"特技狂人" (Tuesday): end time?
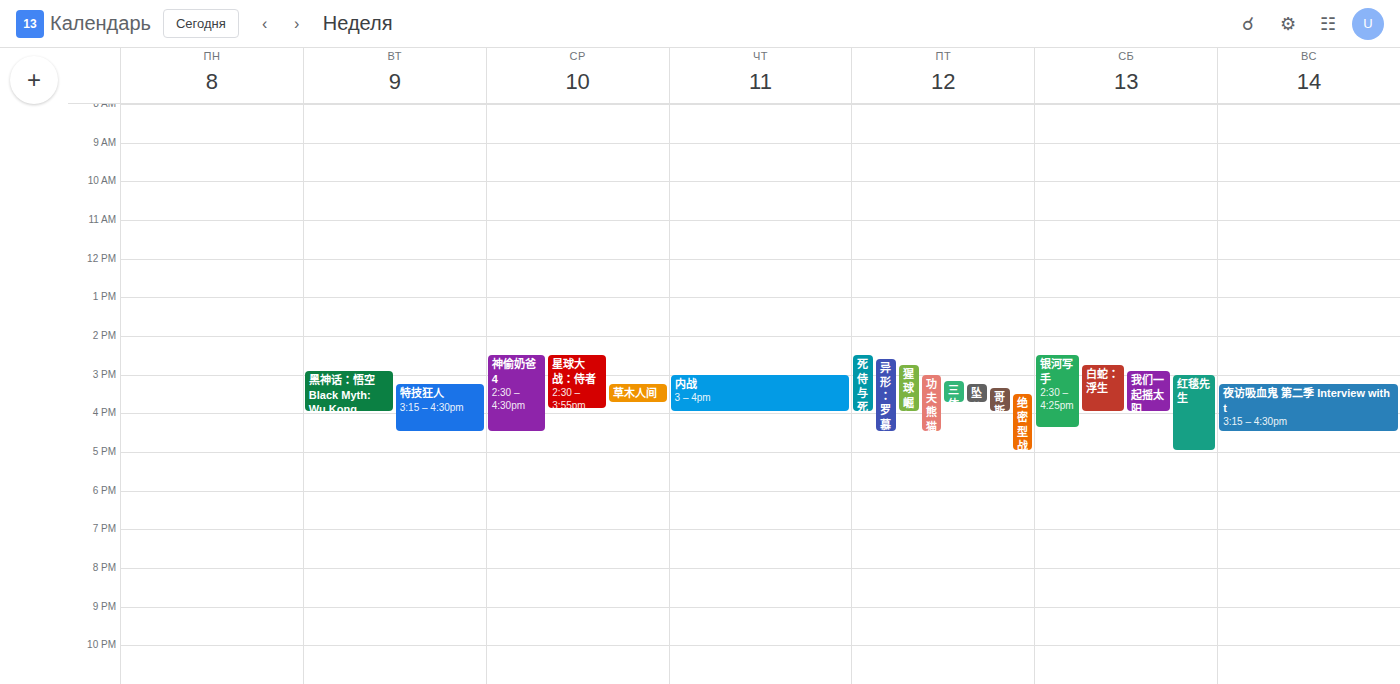
4:30 PM